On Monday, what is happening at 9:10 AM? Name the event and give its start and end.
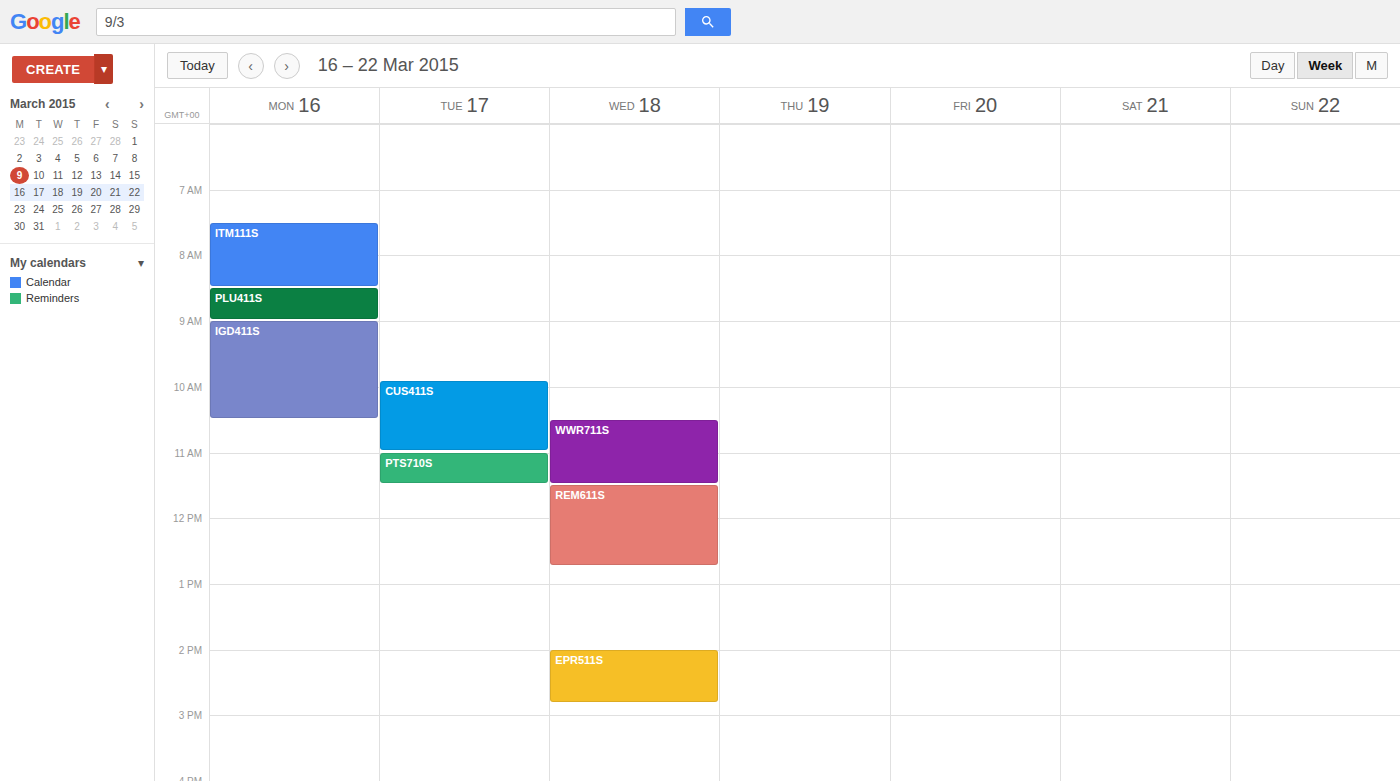
"IGD411S", 9:00 AM to 10:30 AM